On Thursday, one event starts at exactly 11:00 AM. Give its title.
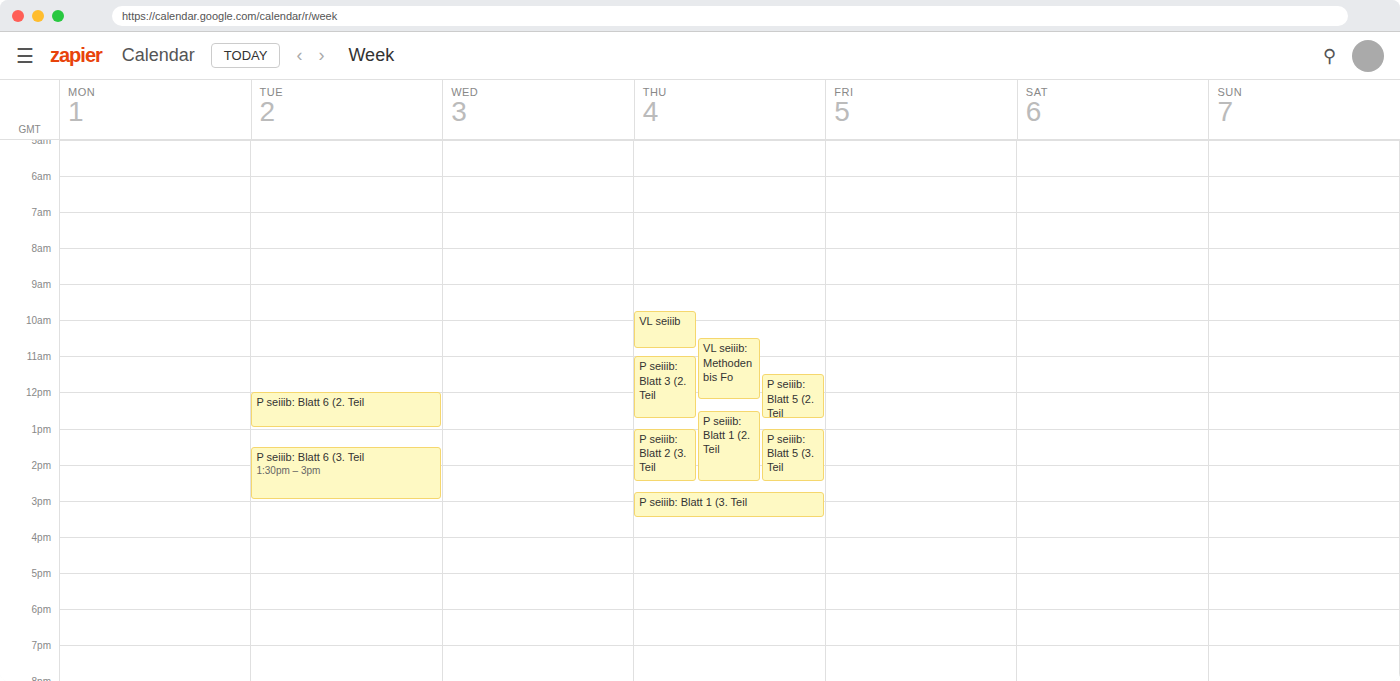
"P seiiib: Blatt 3 (2. Teil"